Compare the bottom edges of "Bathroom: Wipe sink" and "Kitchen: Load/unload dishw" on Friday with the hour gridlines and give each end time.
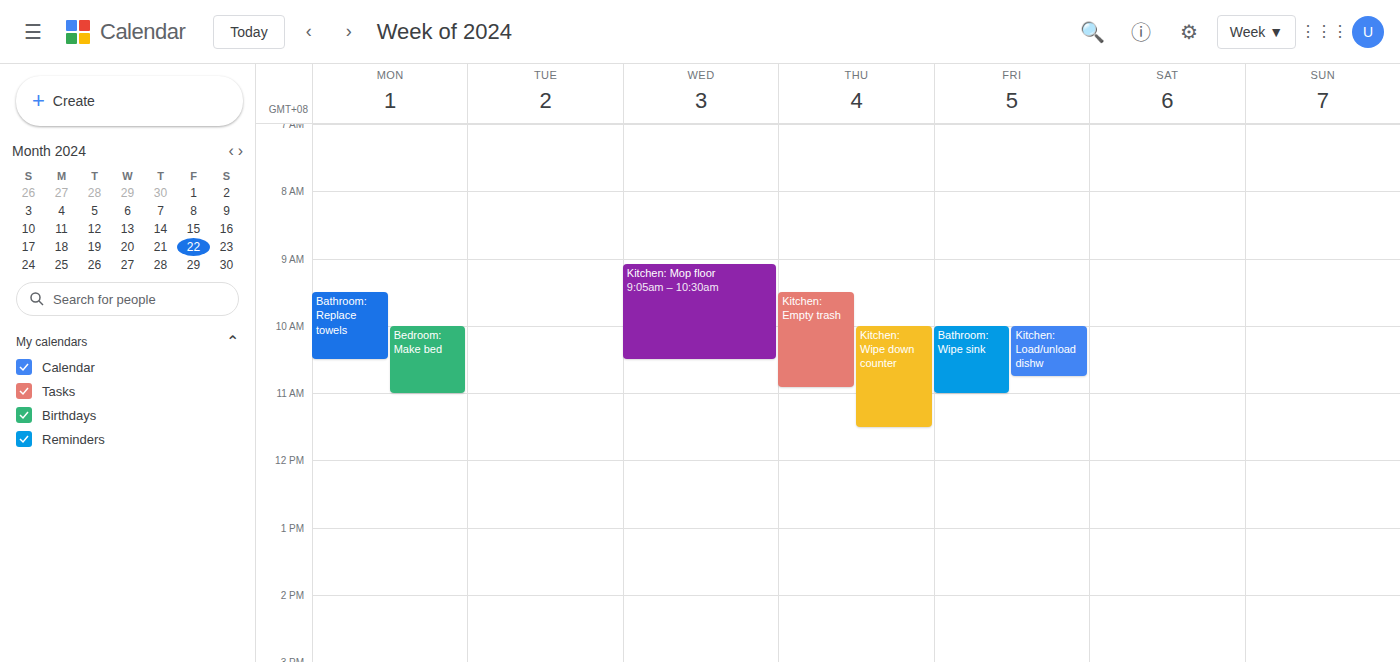
"Bathroom: Wipe sink": 11:00 AM, exactly on the 11 AM line. "Kitchen: Load/unload dishw": 10:45 AM, neither: three quarters of the way from the 10 AM line to the 11 AM line.